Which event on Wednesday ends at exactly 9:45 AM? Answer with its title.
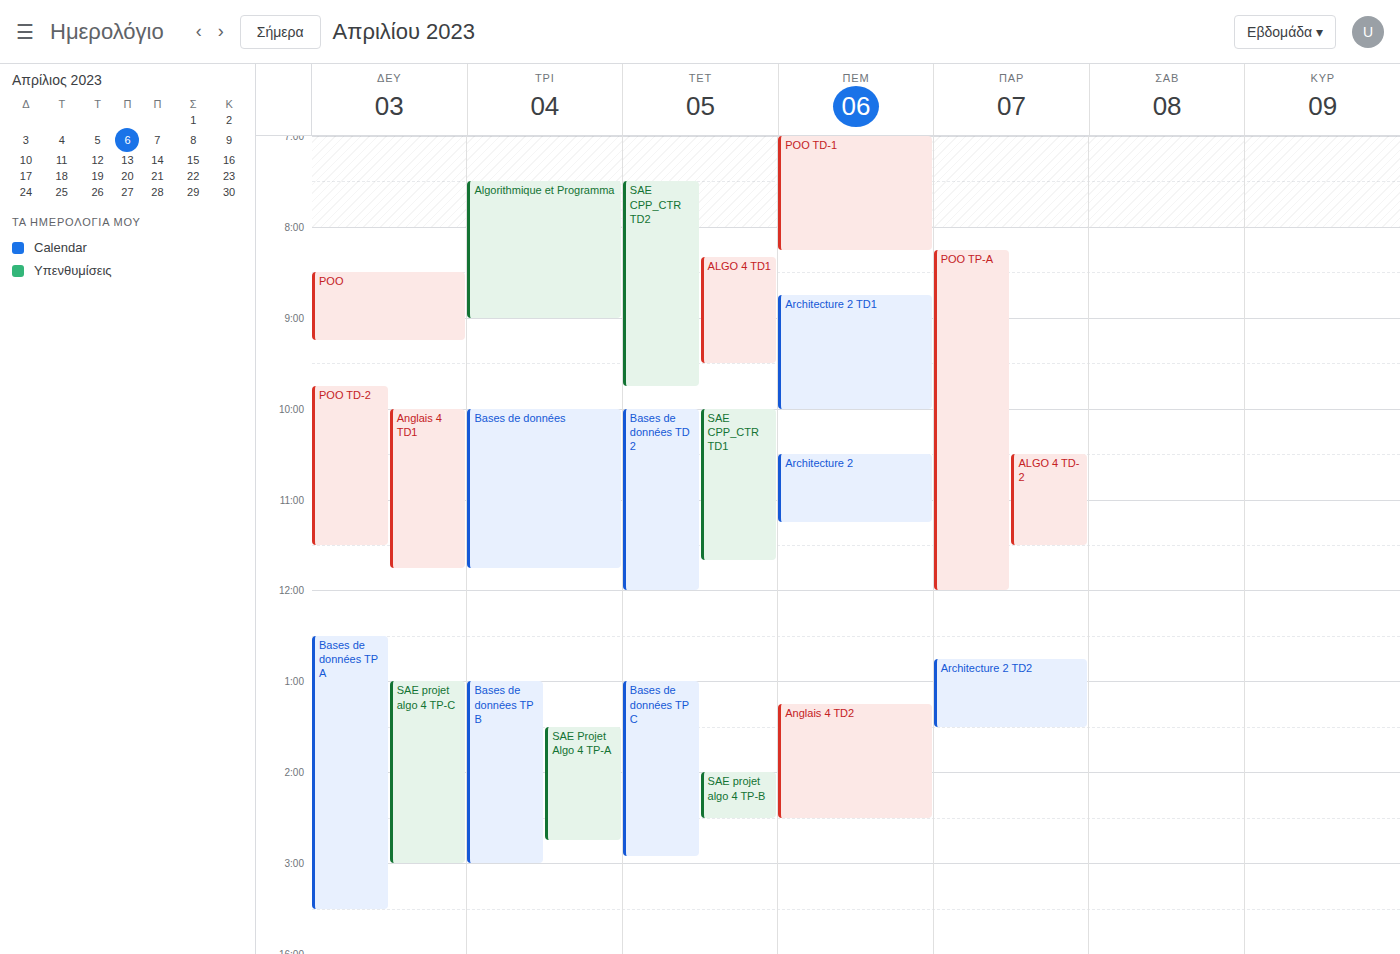
"SAE CPP_CTR TD2"